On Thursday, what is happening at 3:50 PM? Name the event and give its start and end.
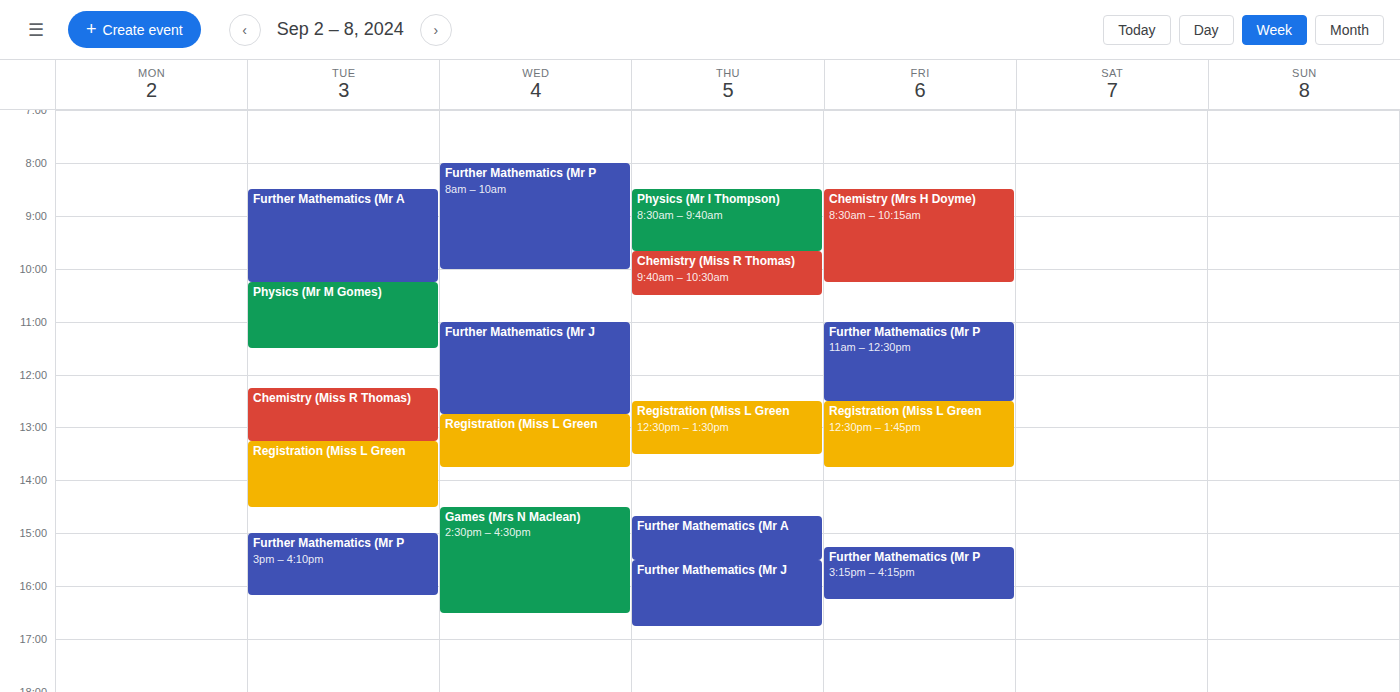
"Further Mathematics (Mr J", 3:30 PM to 4:45 PM